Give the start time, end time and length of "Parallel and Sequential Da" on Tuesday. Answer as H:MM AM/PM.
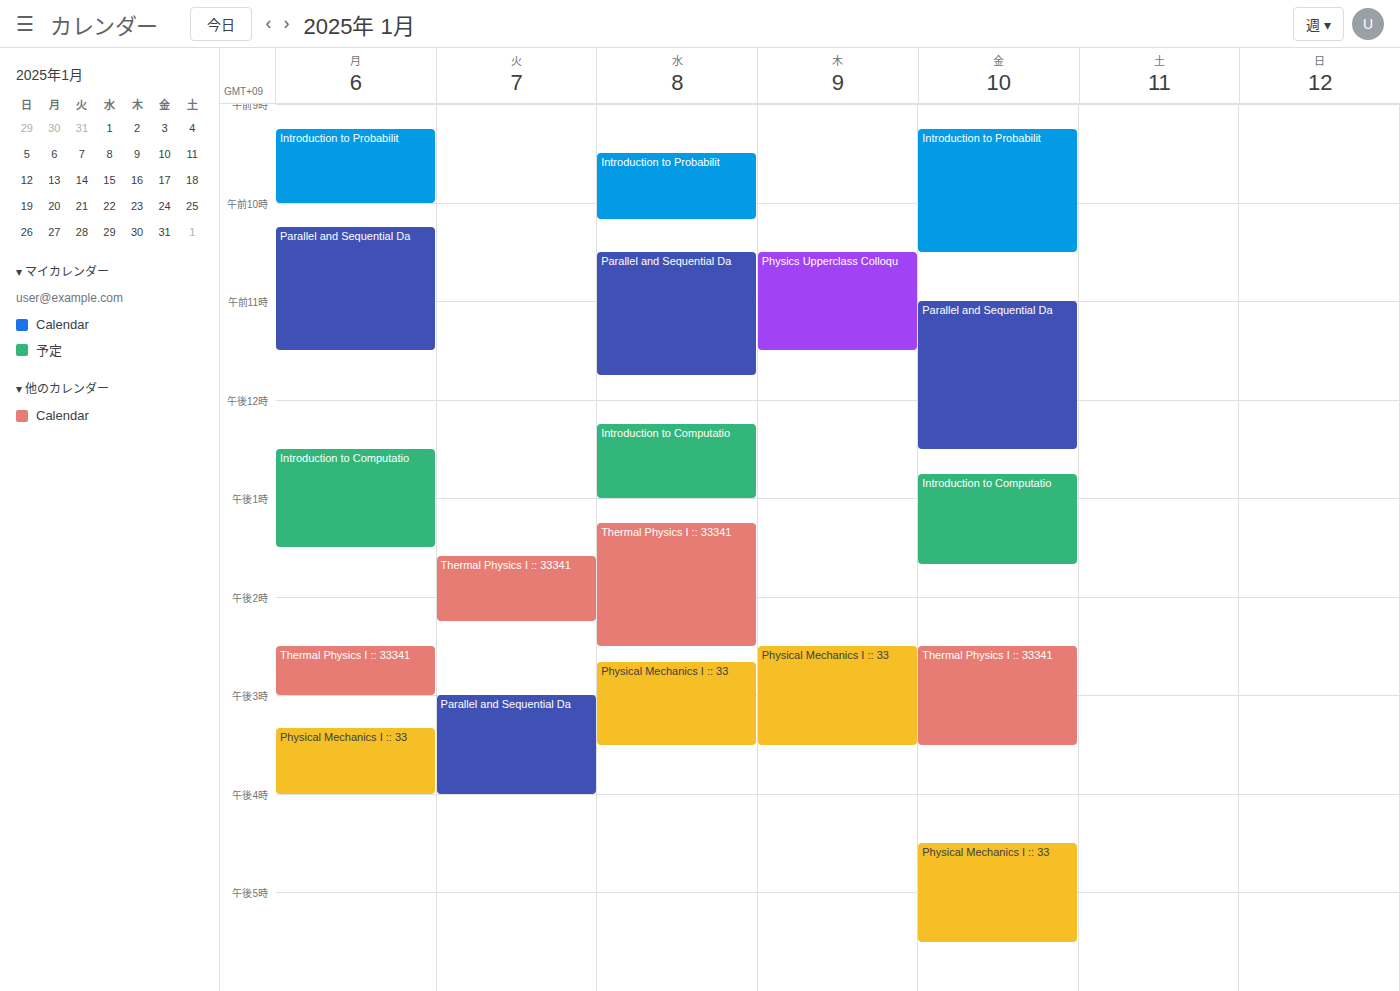
3:00 PM to 4:00 PM, 1 hour